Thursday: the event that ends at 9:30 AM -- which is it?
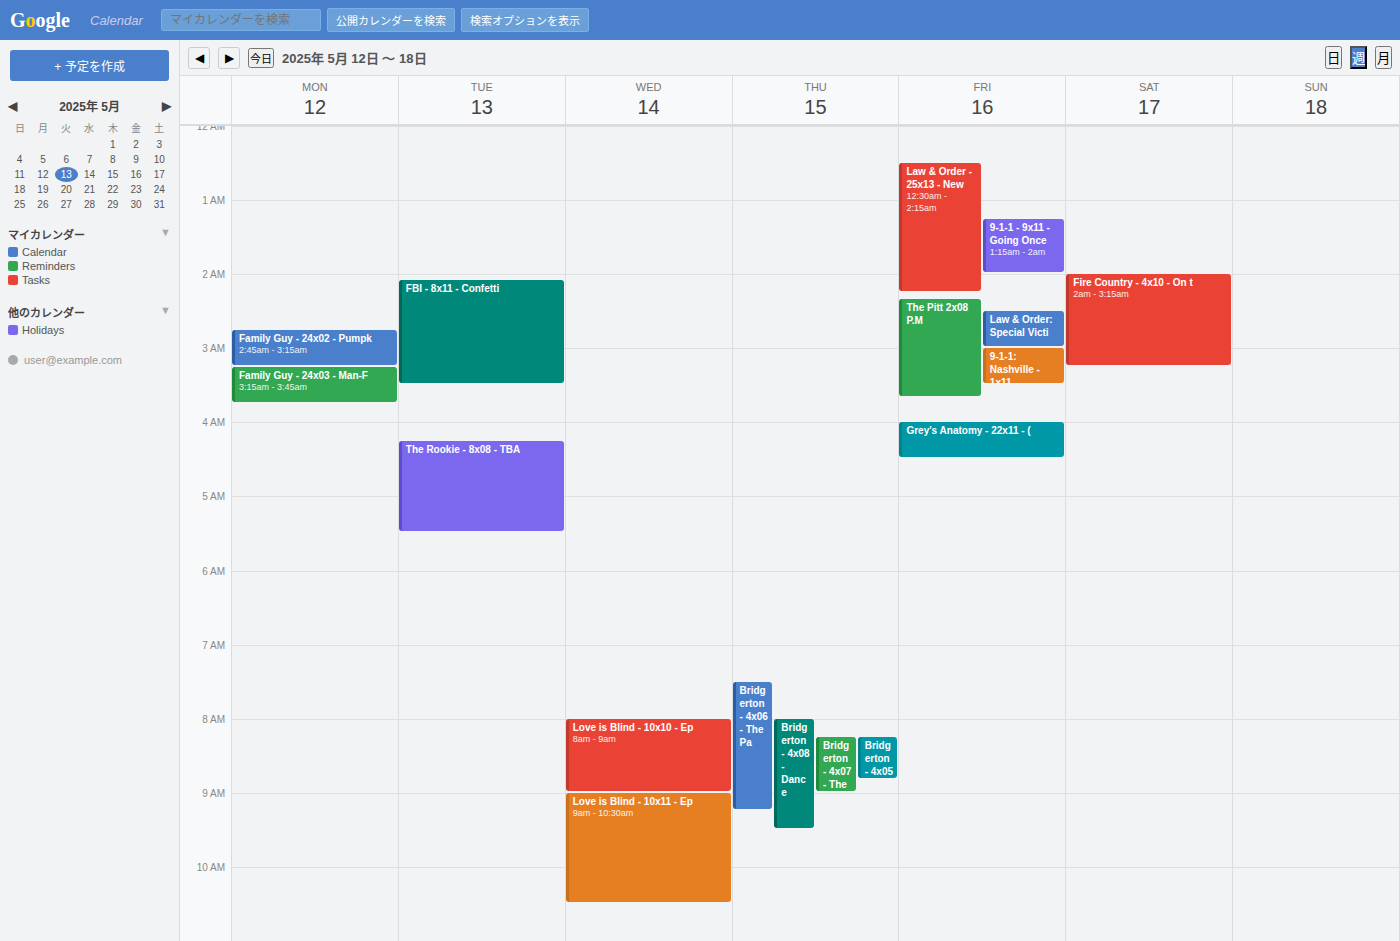
"Bridgerton - 4x08 - Dance"